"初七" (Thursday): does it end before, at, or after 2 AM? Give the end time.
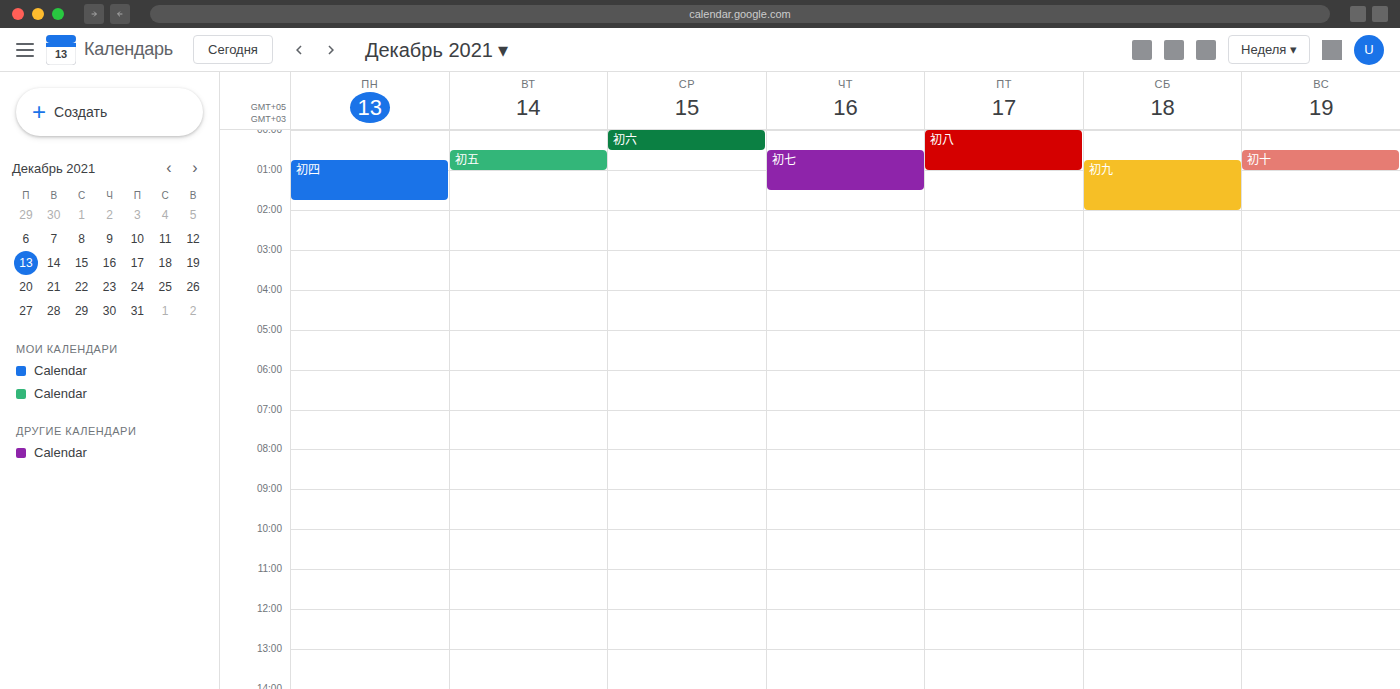
1:30 AM -- before 2 AM, 30 minutes above the 2 AM line.